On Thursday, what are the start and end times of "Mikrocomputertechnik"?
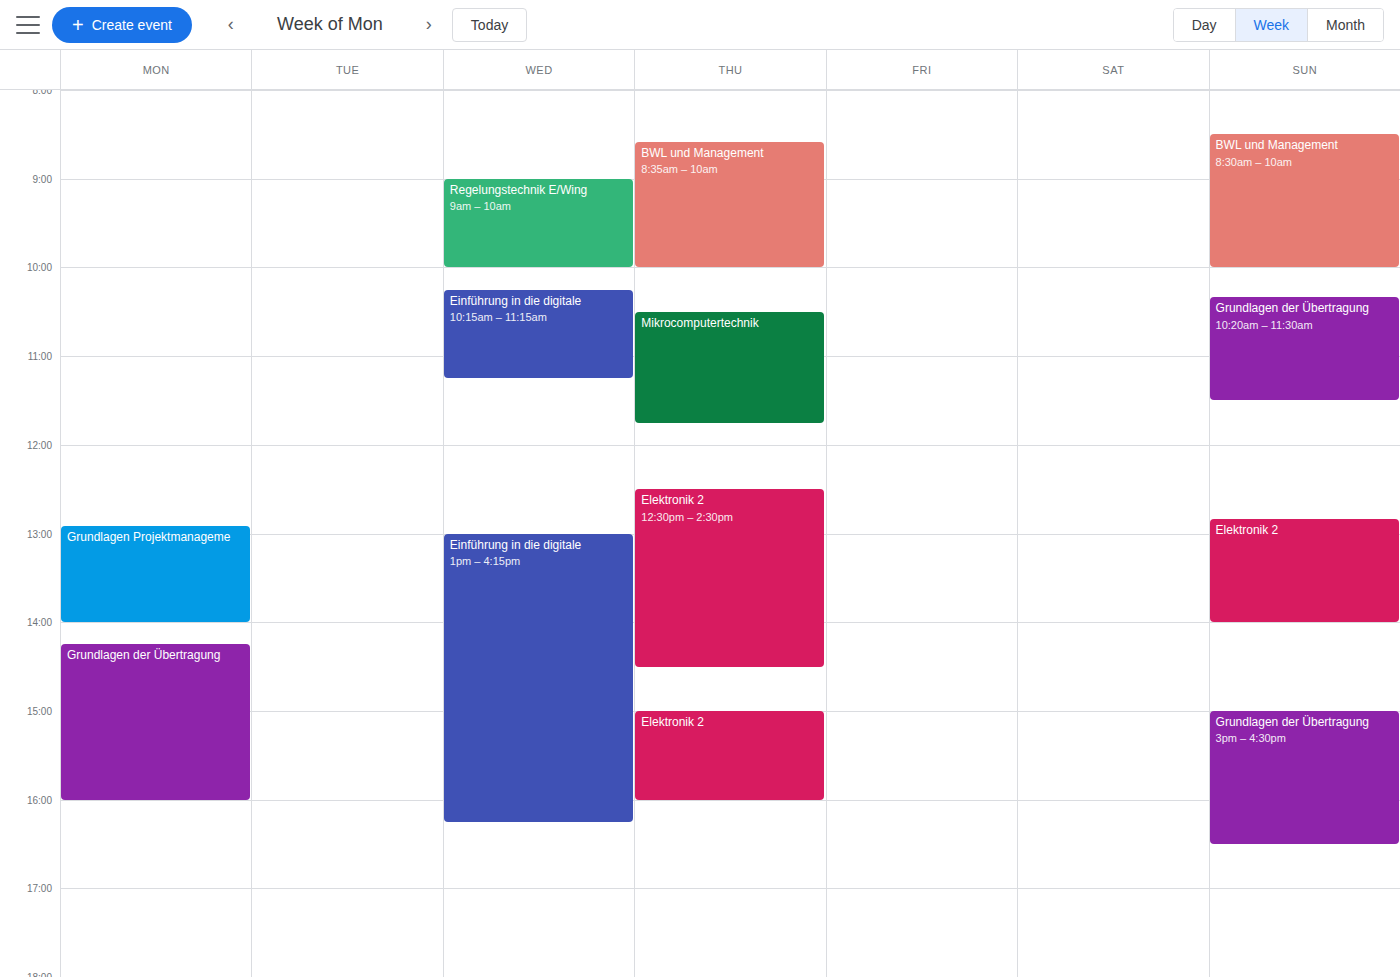
10:30 AM to 11:45 AM